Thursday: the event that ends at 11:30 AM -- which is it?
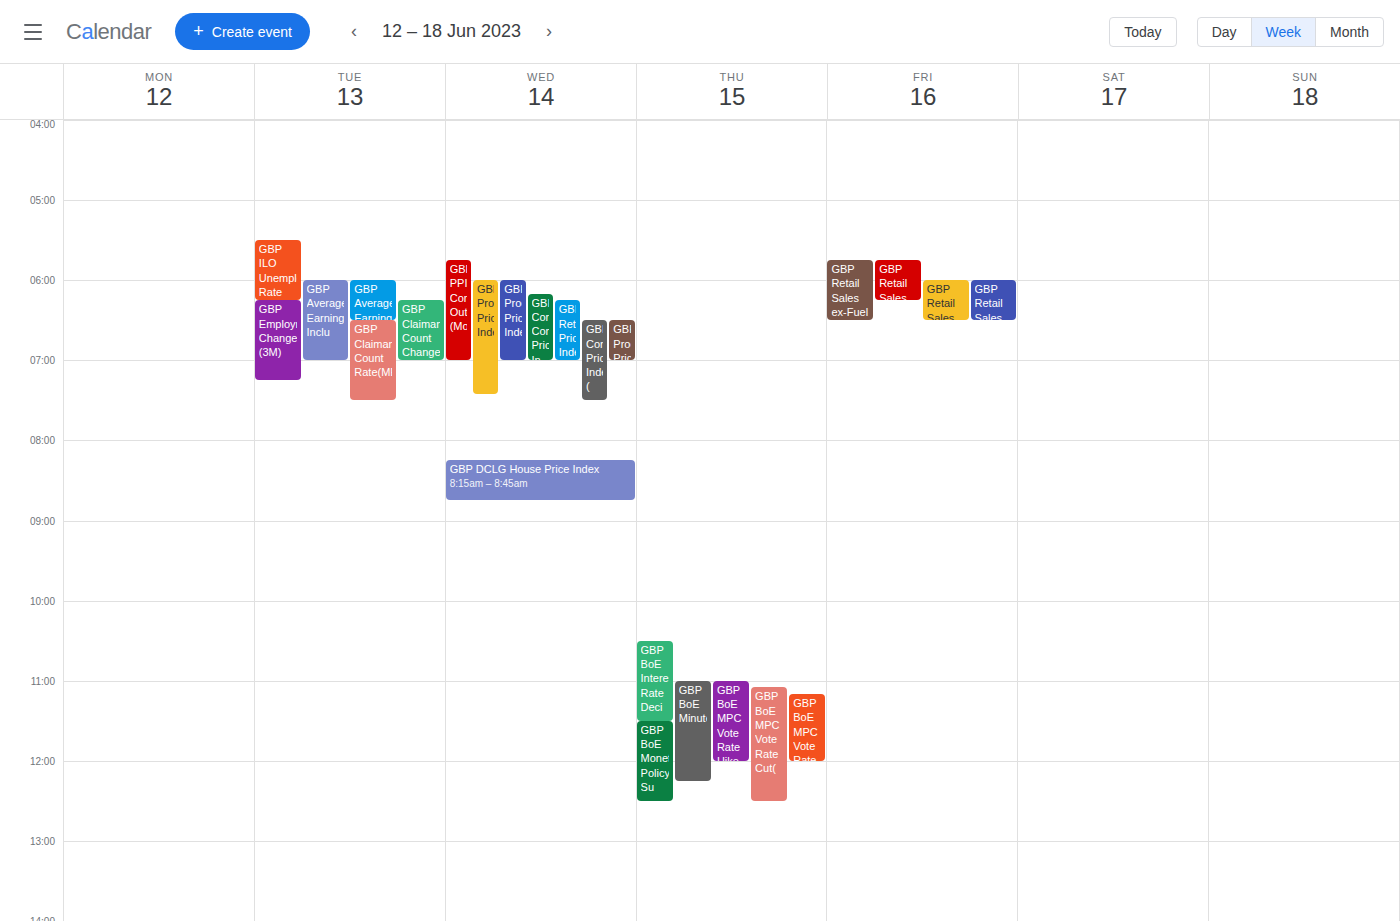
"GBP BoE Interest Rate Deci"